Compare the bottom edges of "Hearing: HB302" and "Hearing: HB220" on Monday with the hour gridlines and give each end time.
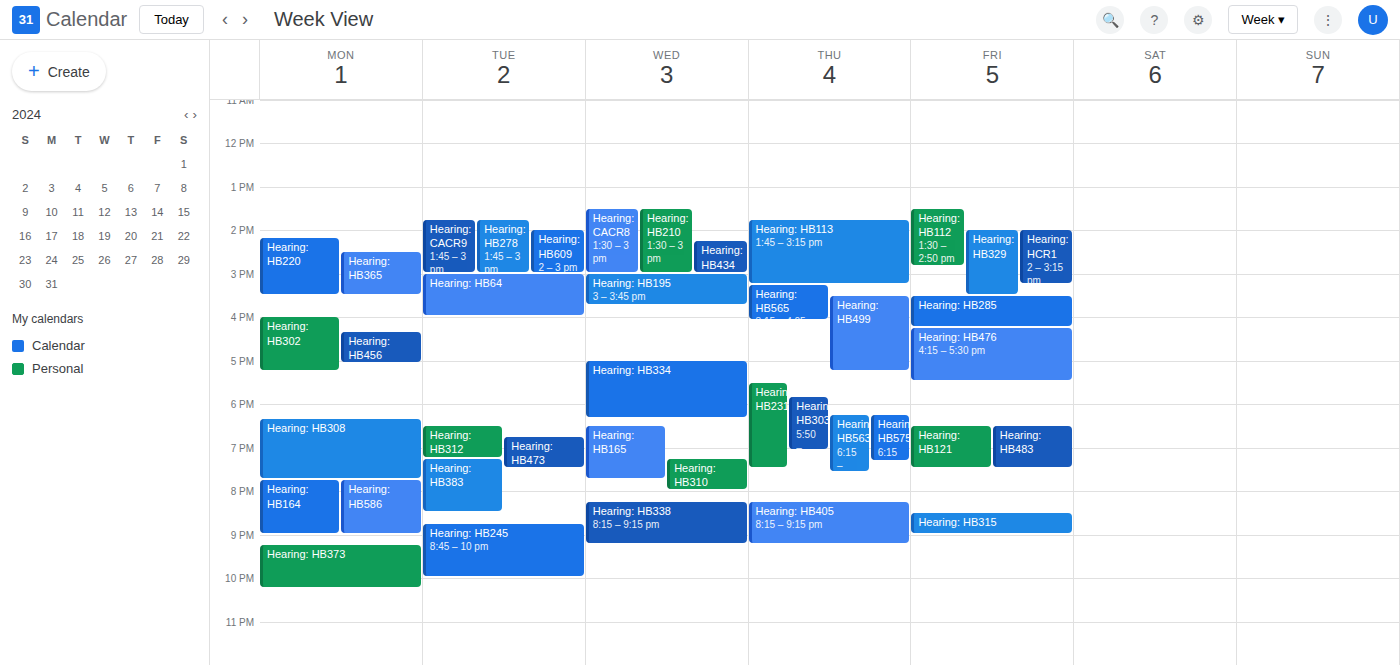
"Hearing: HB302": 5:15 PM, neither: a quarter of the way from the 5 PM line to the 6 PM line. "Hearing: HB220": 3:30 PM, halfway between the 3 PM and 4 PM lines.